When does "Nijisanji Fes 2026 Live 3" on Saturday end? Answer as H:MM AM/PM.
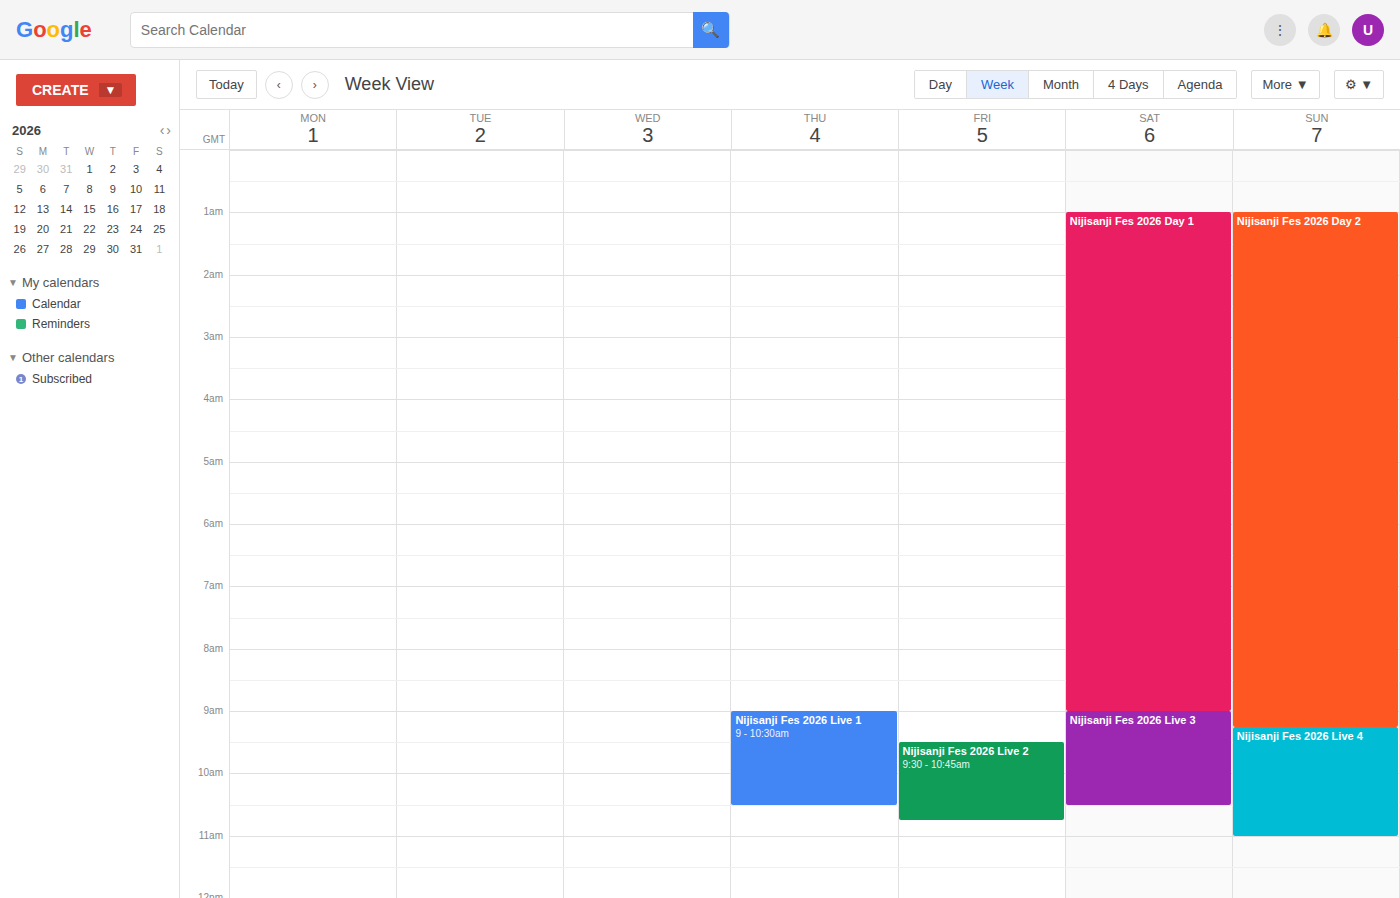
10:30 AM